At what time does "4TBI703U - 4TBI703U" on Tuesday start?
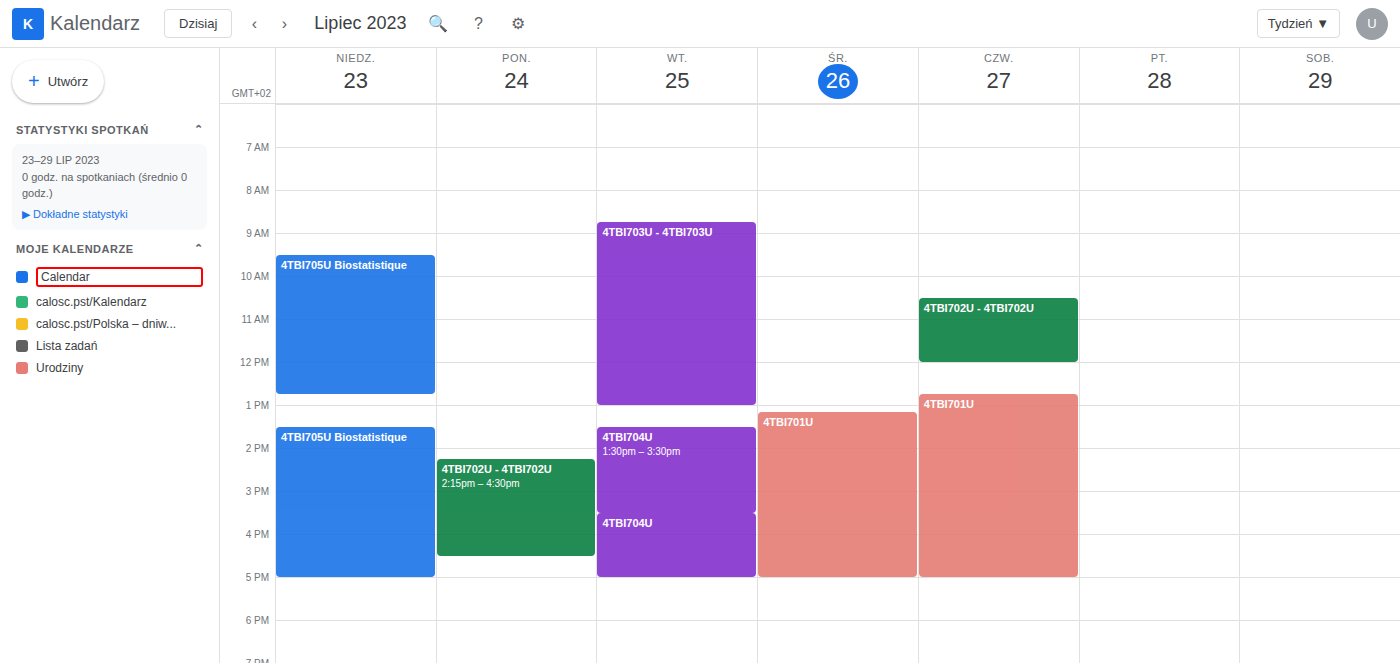
8:45 AM